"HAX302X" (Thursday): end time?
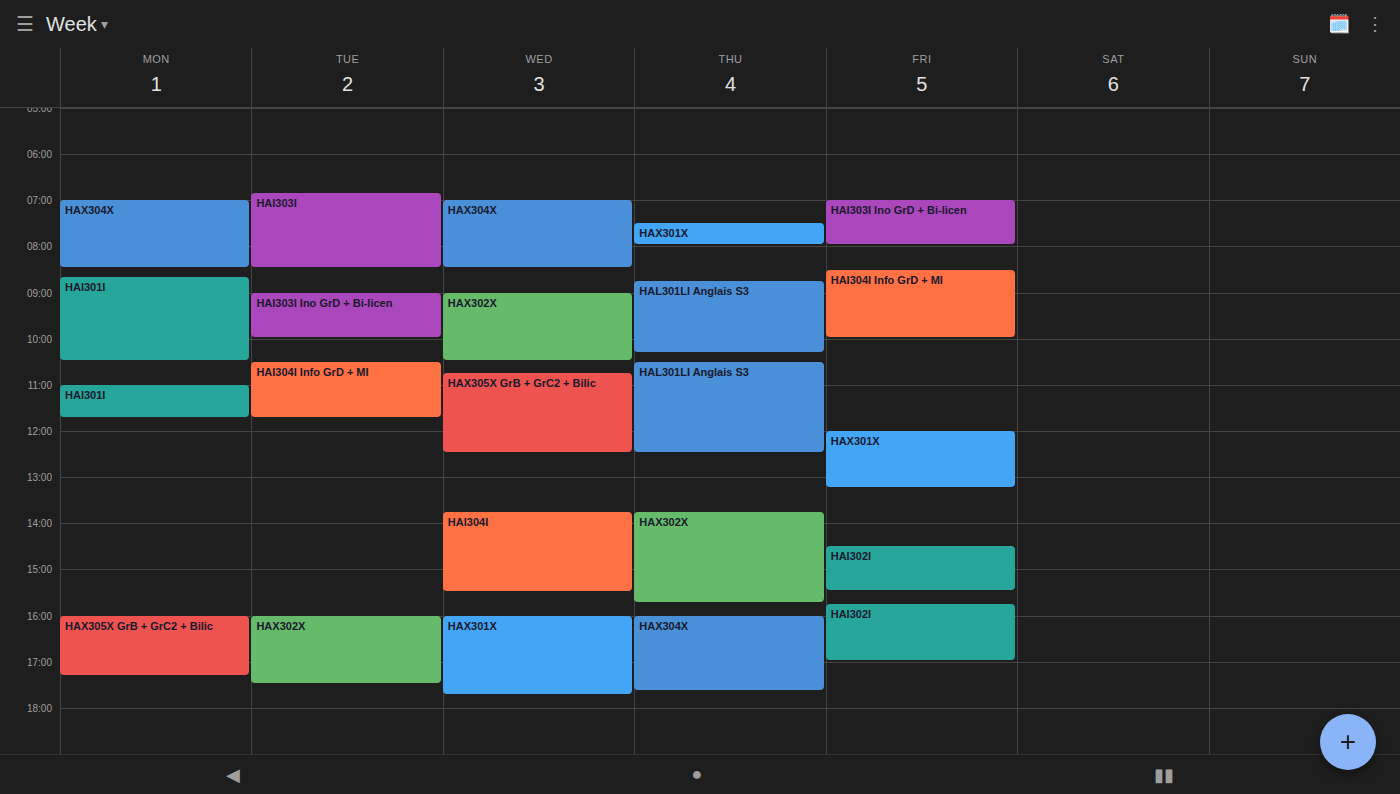
3:45 PM